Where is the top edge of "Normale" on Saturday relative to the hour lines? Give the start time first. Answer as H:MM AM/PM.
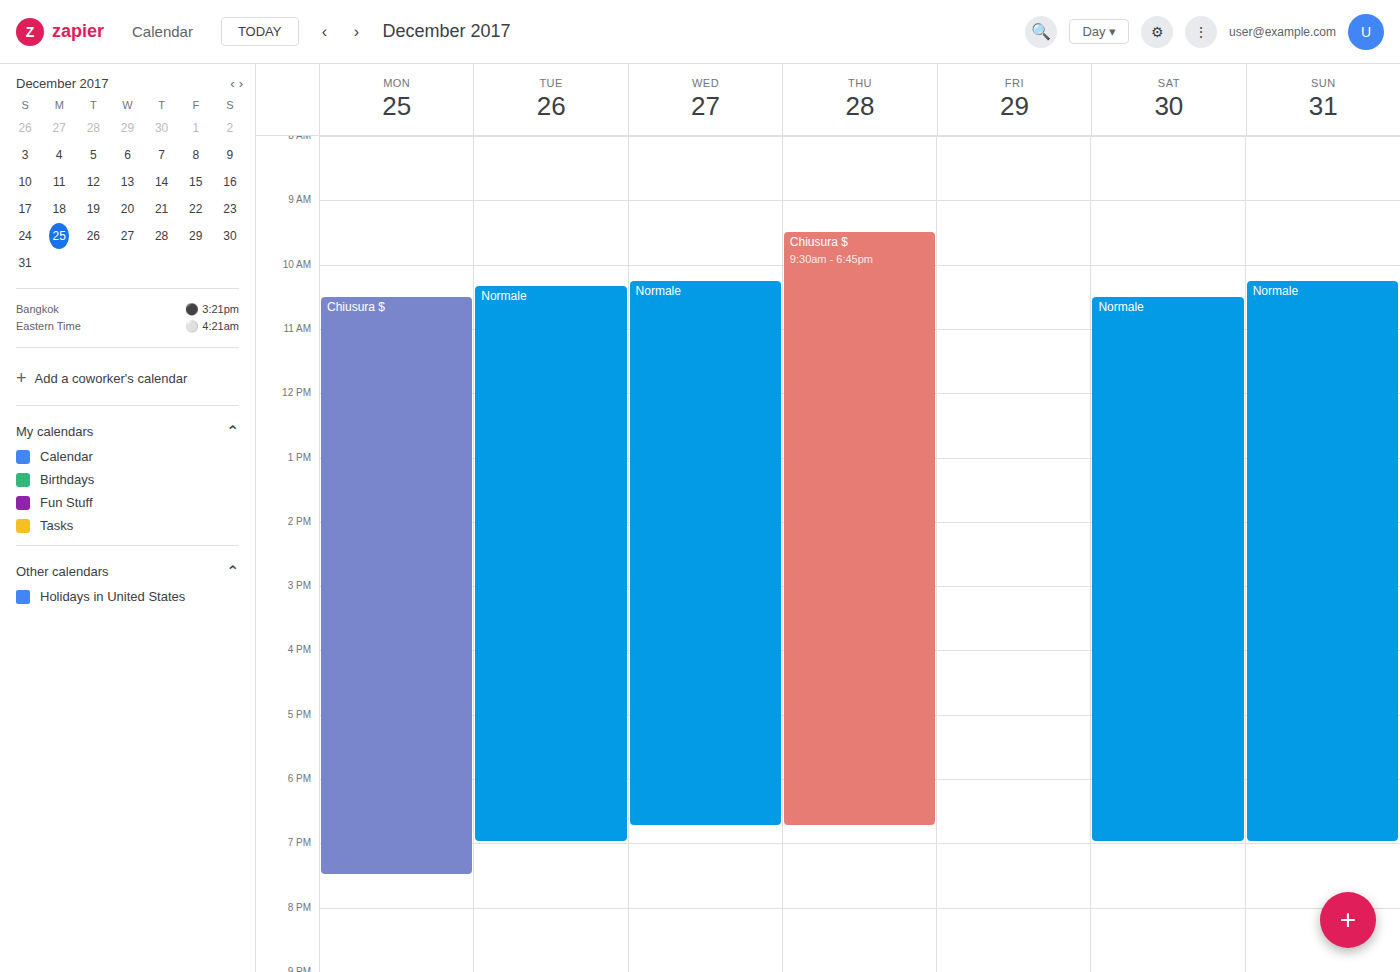
10:30 AM -- halfway between the 10 AM and 11 AM lines.